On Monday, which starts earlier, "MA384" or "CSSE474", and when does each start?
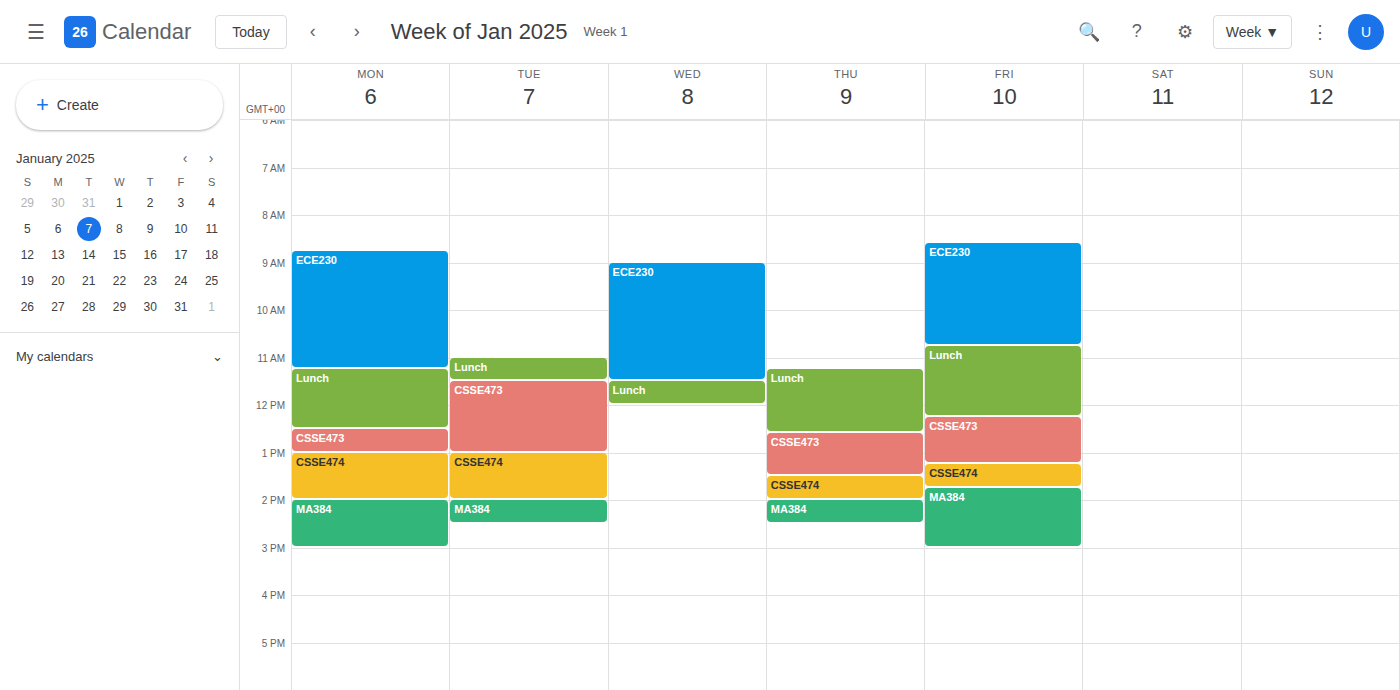
"CSSE474" 1:00 PM; "MA384" 2:00 PM.